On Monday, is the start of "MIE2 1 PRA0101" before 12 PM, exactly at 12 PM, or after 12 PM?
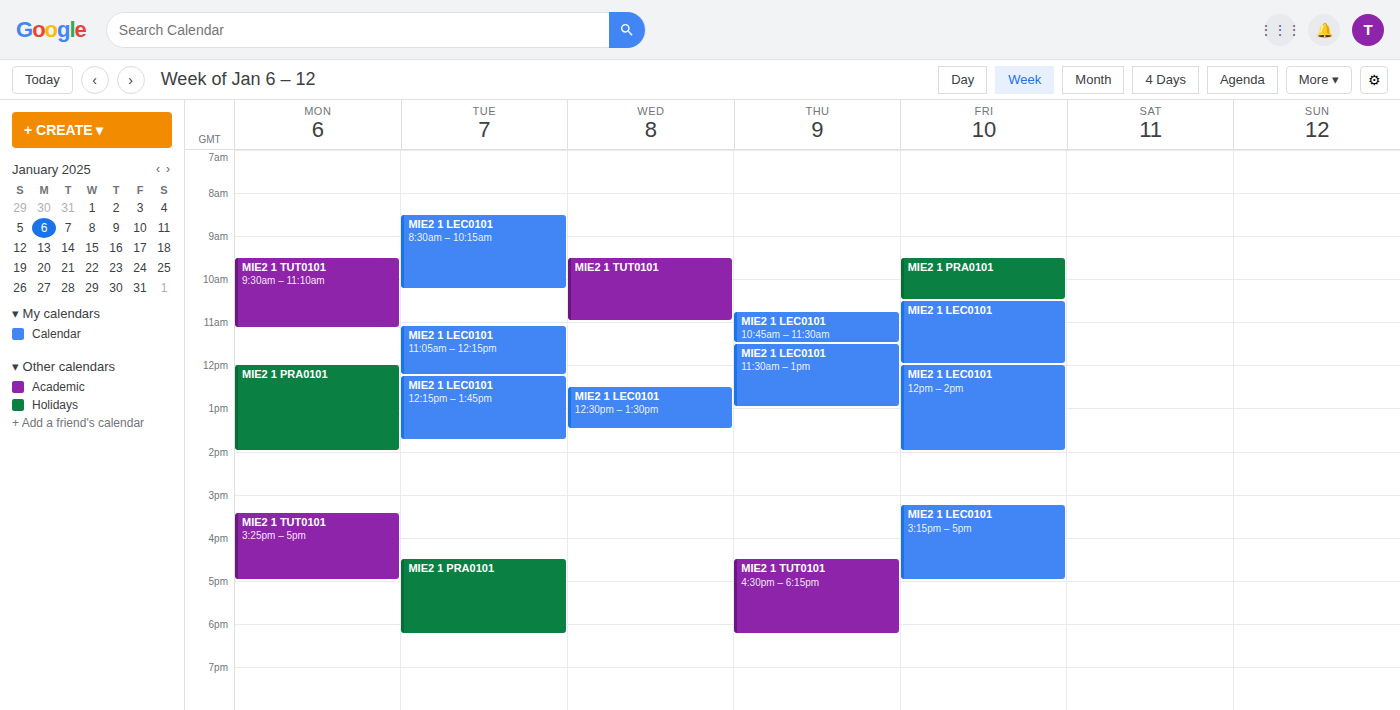
12:00 PM -- exactly at 12 PM, on the 12 PM line.